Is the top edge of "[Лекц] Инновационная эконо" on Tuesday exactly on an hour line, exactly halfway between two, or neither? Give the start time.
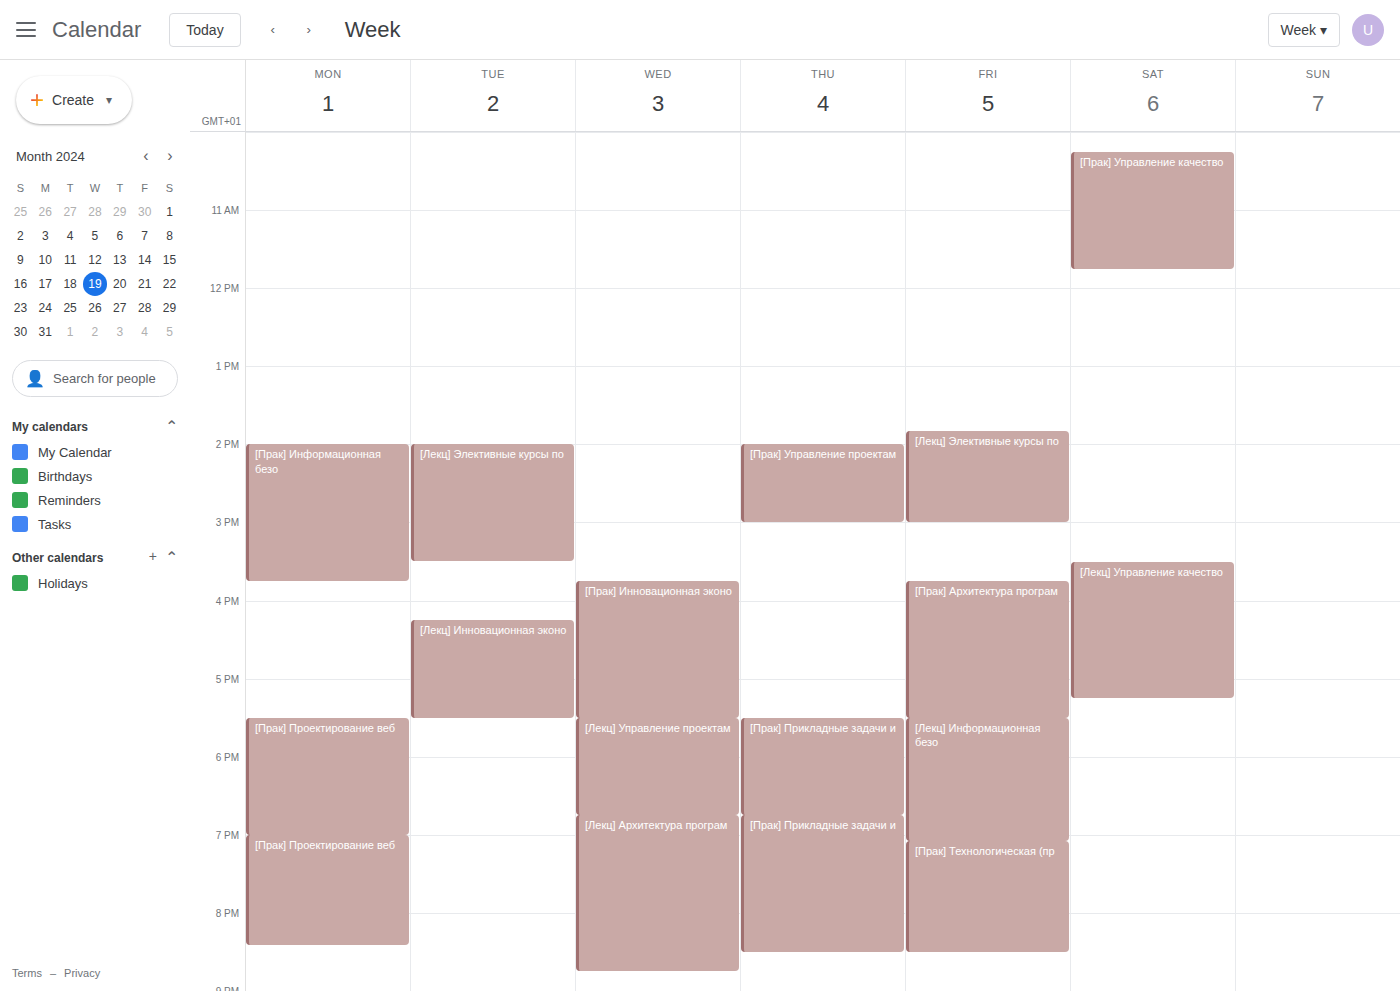
4:15 PM -- neither: a quarter of the way from the 4 PM line to the 5 PM line.